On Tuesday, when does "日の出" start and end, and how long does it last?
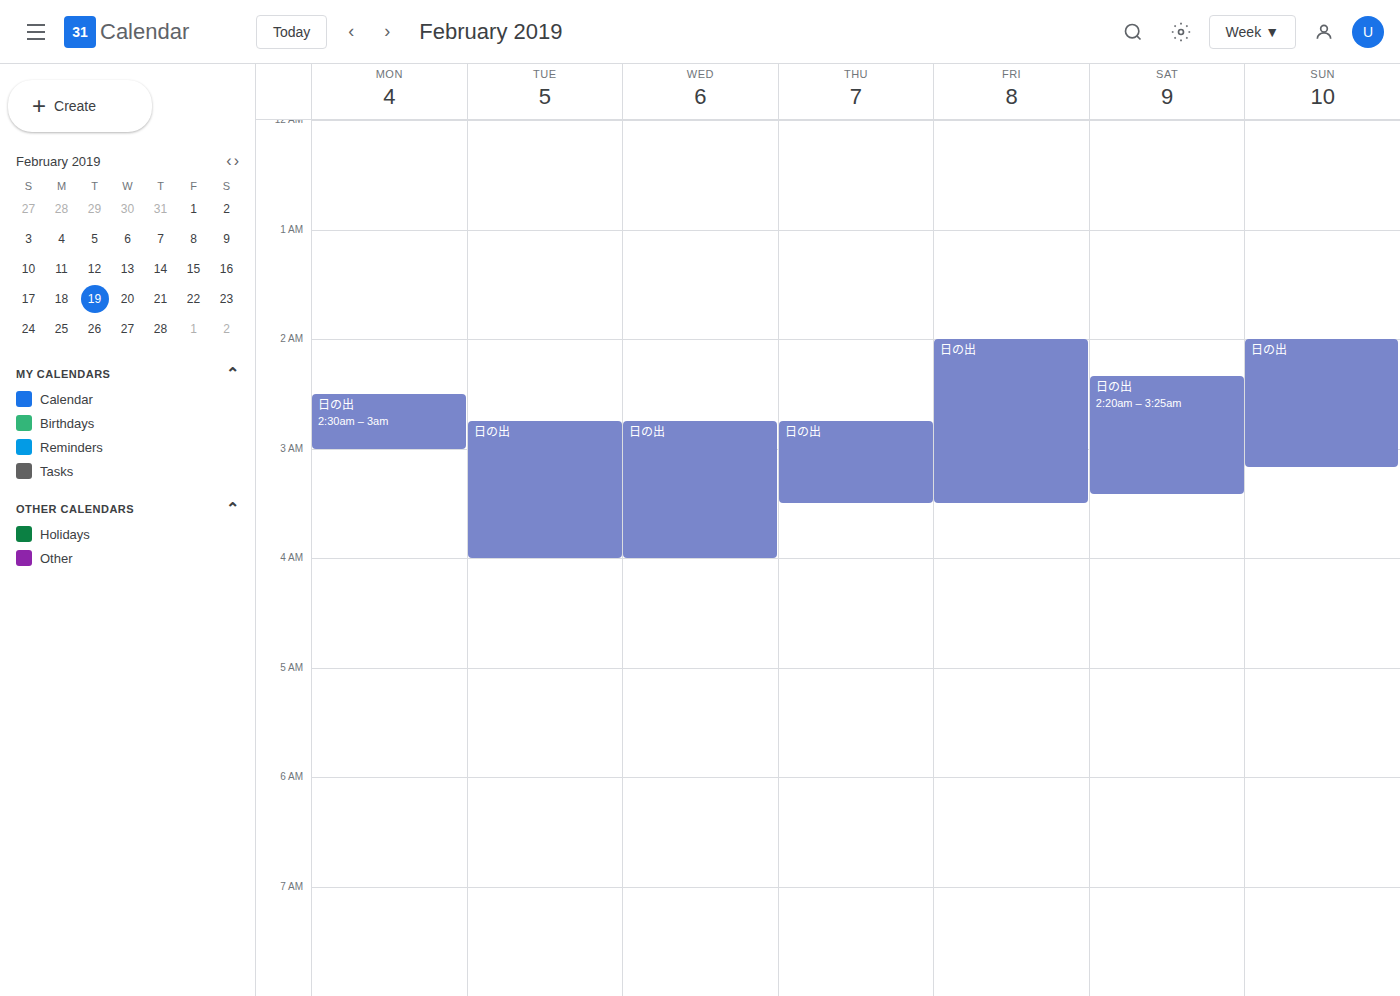
2:45 AM to 4:00 AM, 1 hour 15 minutes